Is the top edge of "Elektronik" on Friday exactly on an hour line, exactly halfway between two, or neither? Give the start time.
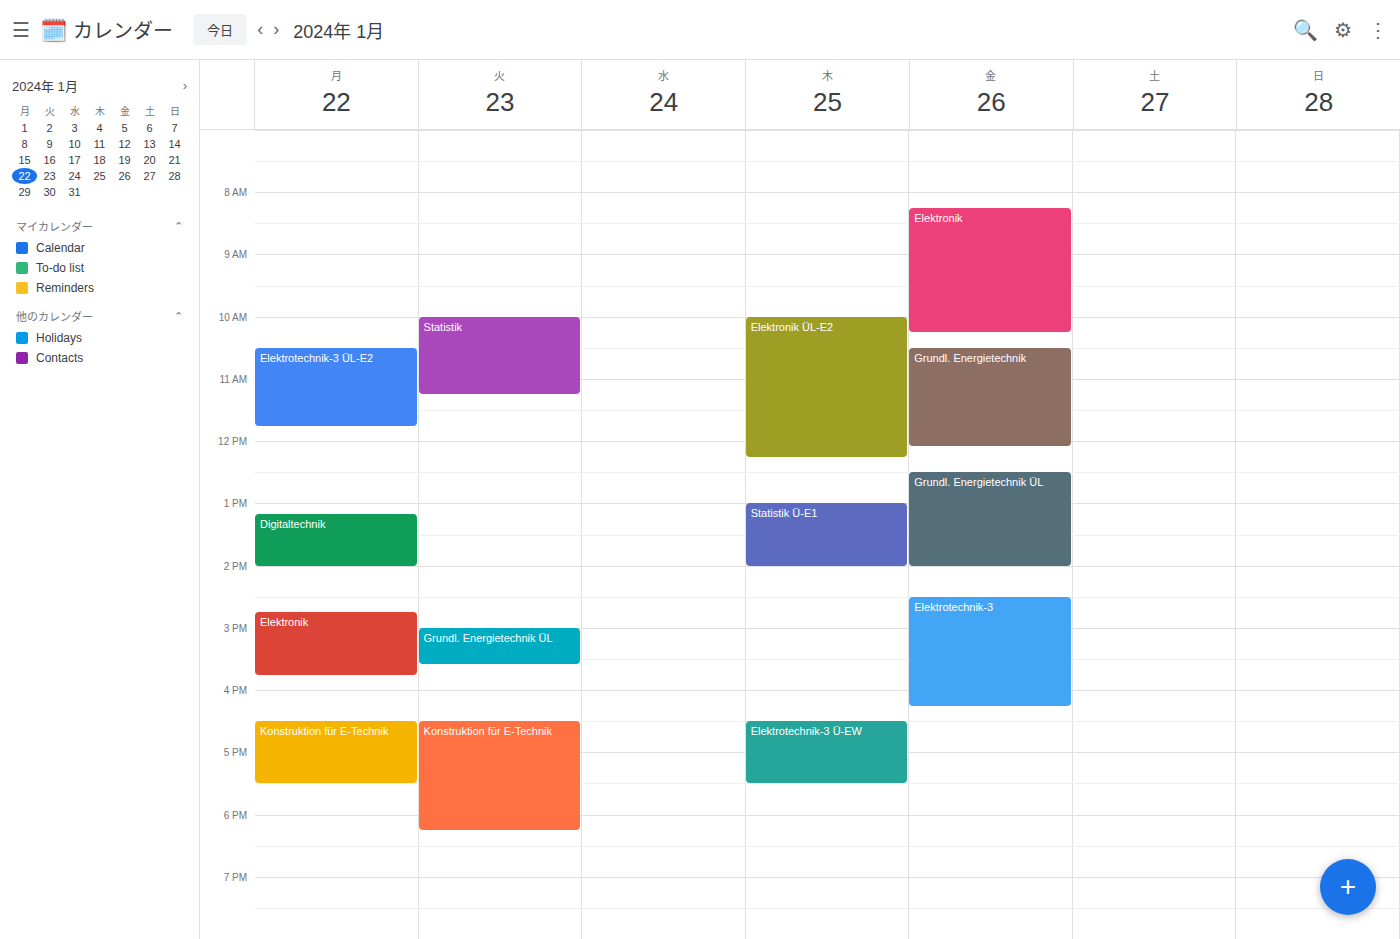
8:15 AM -- neither: a quarter of the way from the 8 AM line to the 9 AM line.